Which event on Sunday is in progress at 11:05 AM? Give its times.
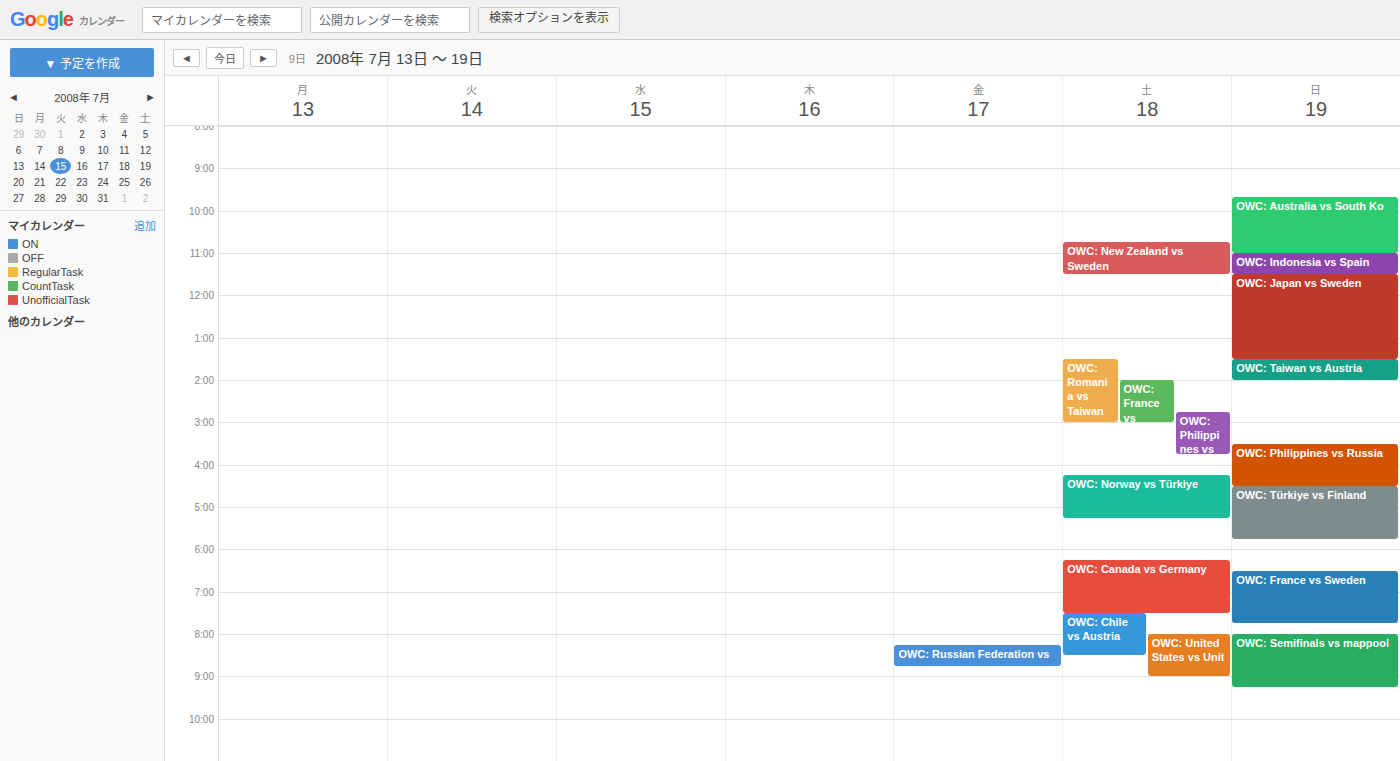
"OWC: Indonesia vs Spain", 11:00 AM to 11:30 AM